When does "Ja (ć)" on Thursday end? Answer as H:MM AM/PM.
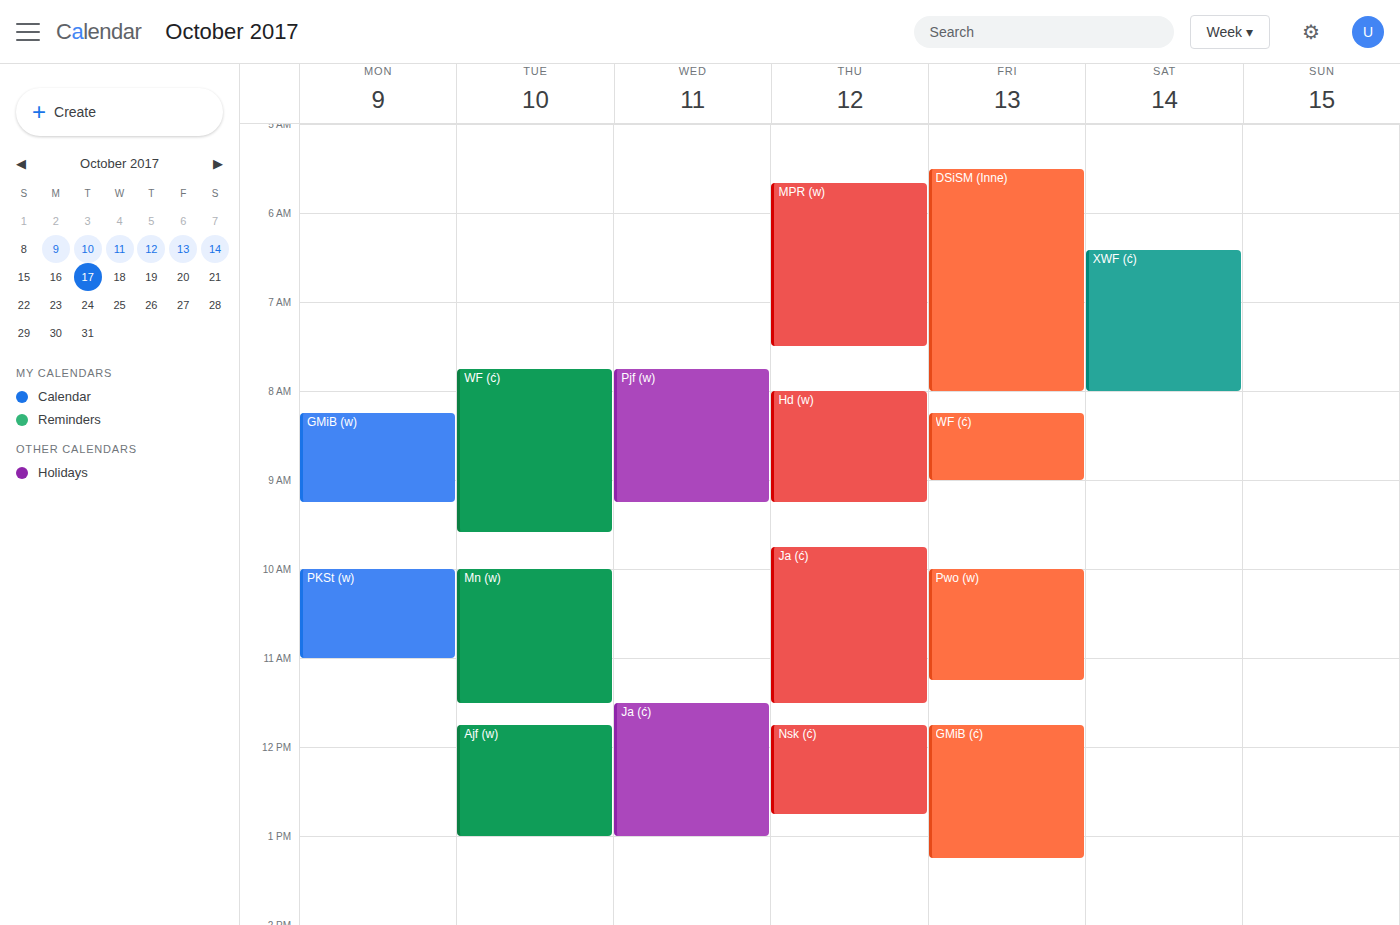
11:30 AM